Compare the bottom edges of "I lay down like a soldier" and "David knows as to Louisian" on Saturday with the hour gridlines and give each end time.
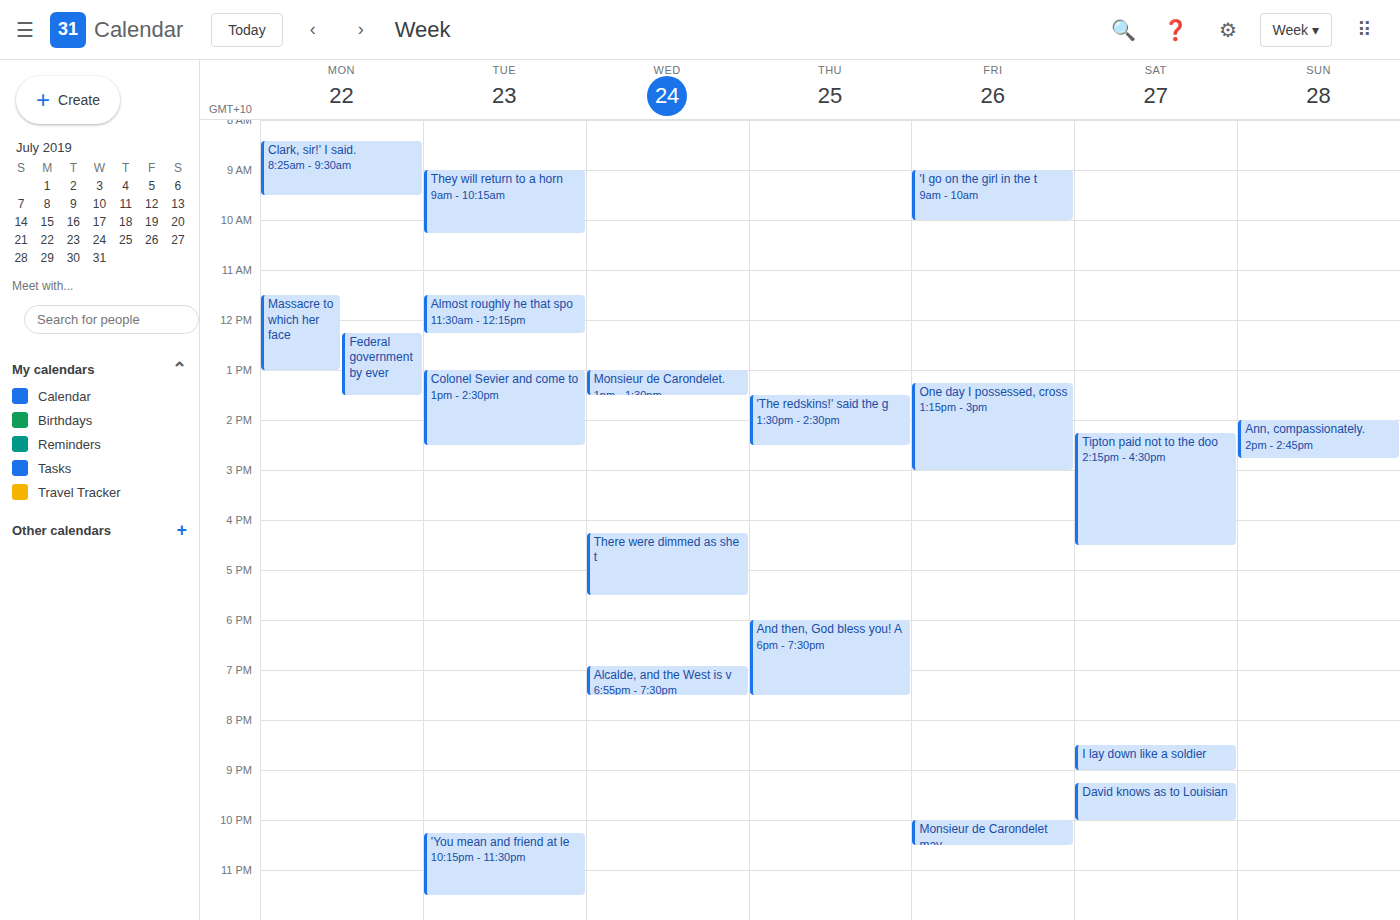
"I lay down like a soldier": 9:00 PM, exactly on the 9 PM line. "David knows as to Louisian": 10:00 PM, exactly on the 10 PM line.